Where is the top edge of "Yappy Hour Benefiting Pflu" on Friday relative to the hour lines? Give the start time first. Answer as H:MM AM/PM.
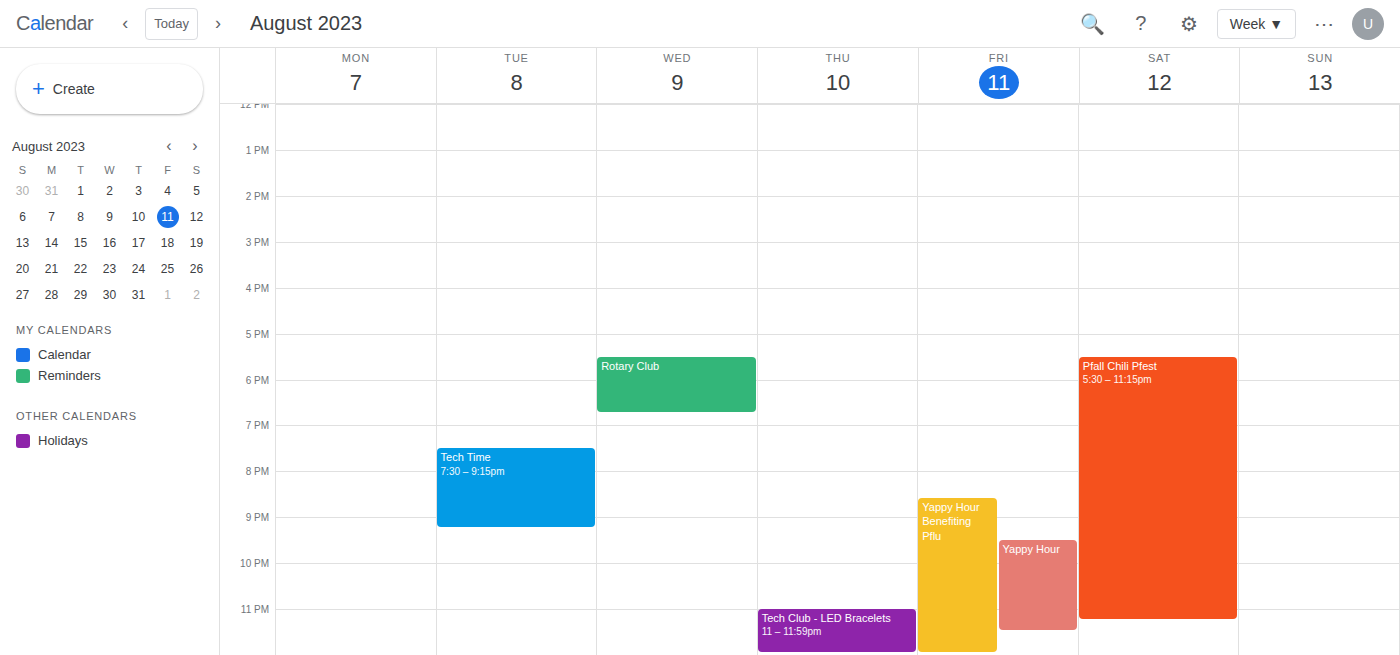
8:35 PM -- neither: 35 minutes below the 8 PM line and 25 minutes above the 9 PM line.